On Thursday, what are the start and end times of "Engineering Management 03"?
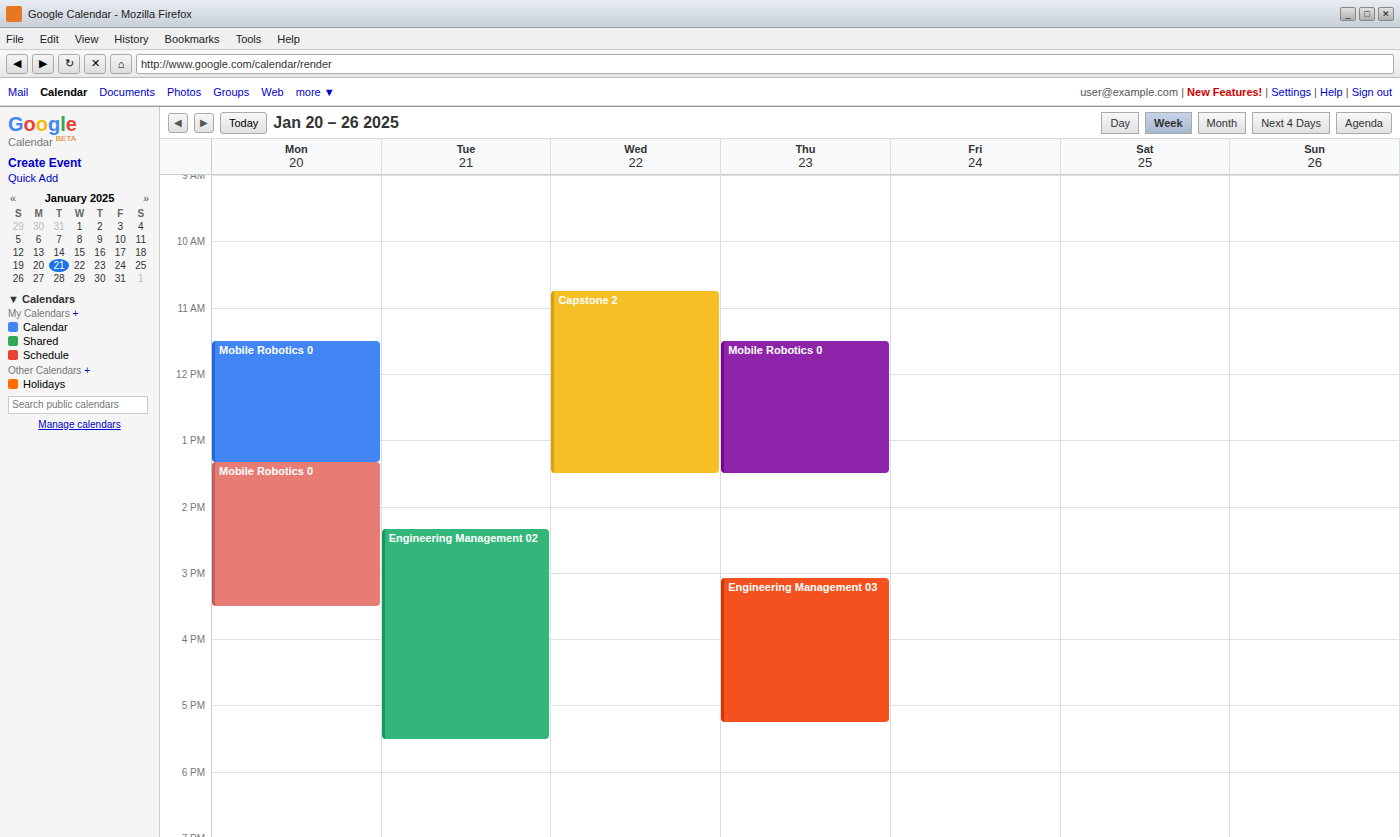
3:05 PM to 5:15 PM